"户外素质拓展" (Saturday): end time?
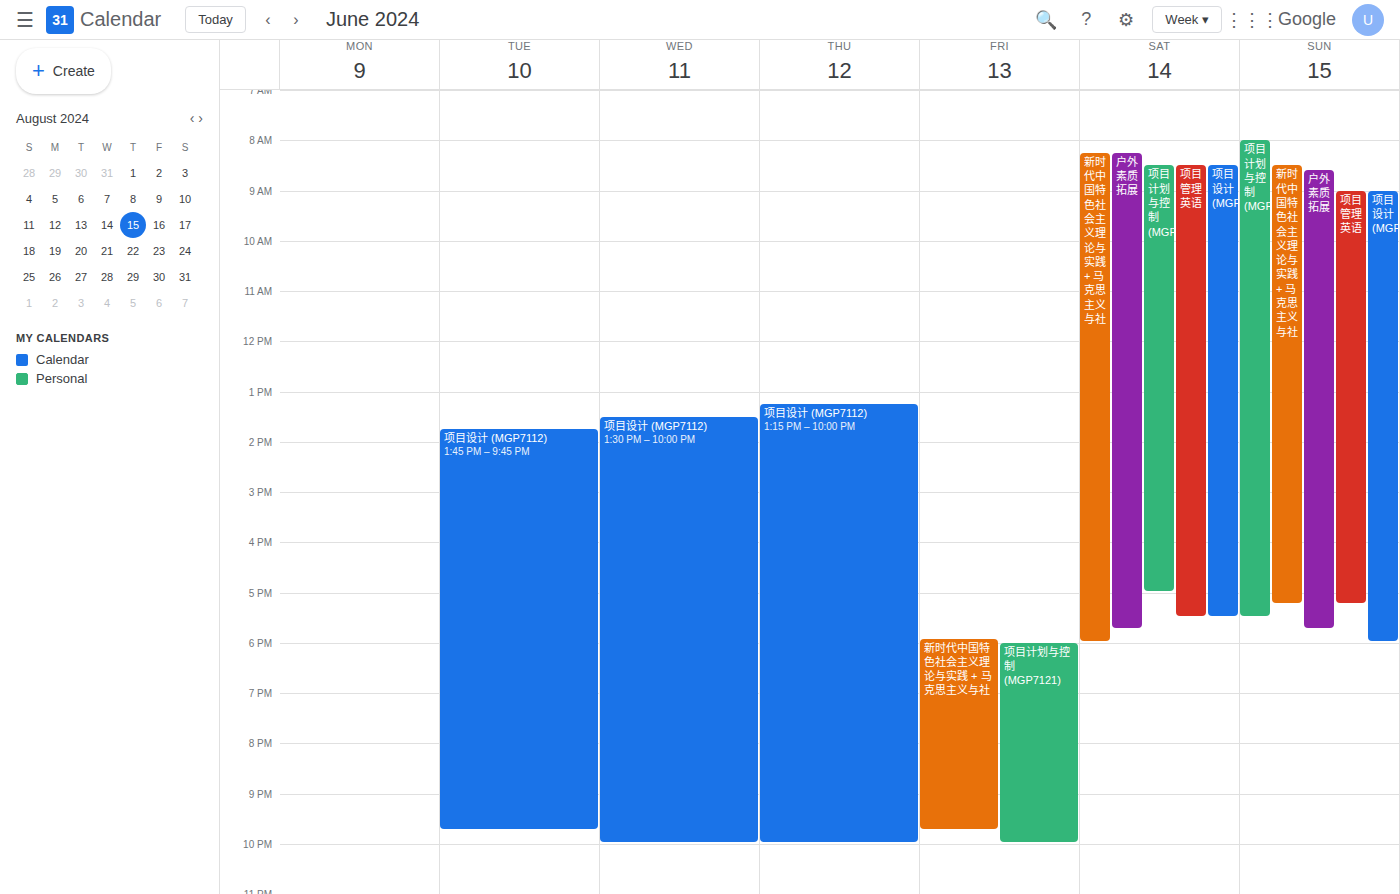
5:45 PM